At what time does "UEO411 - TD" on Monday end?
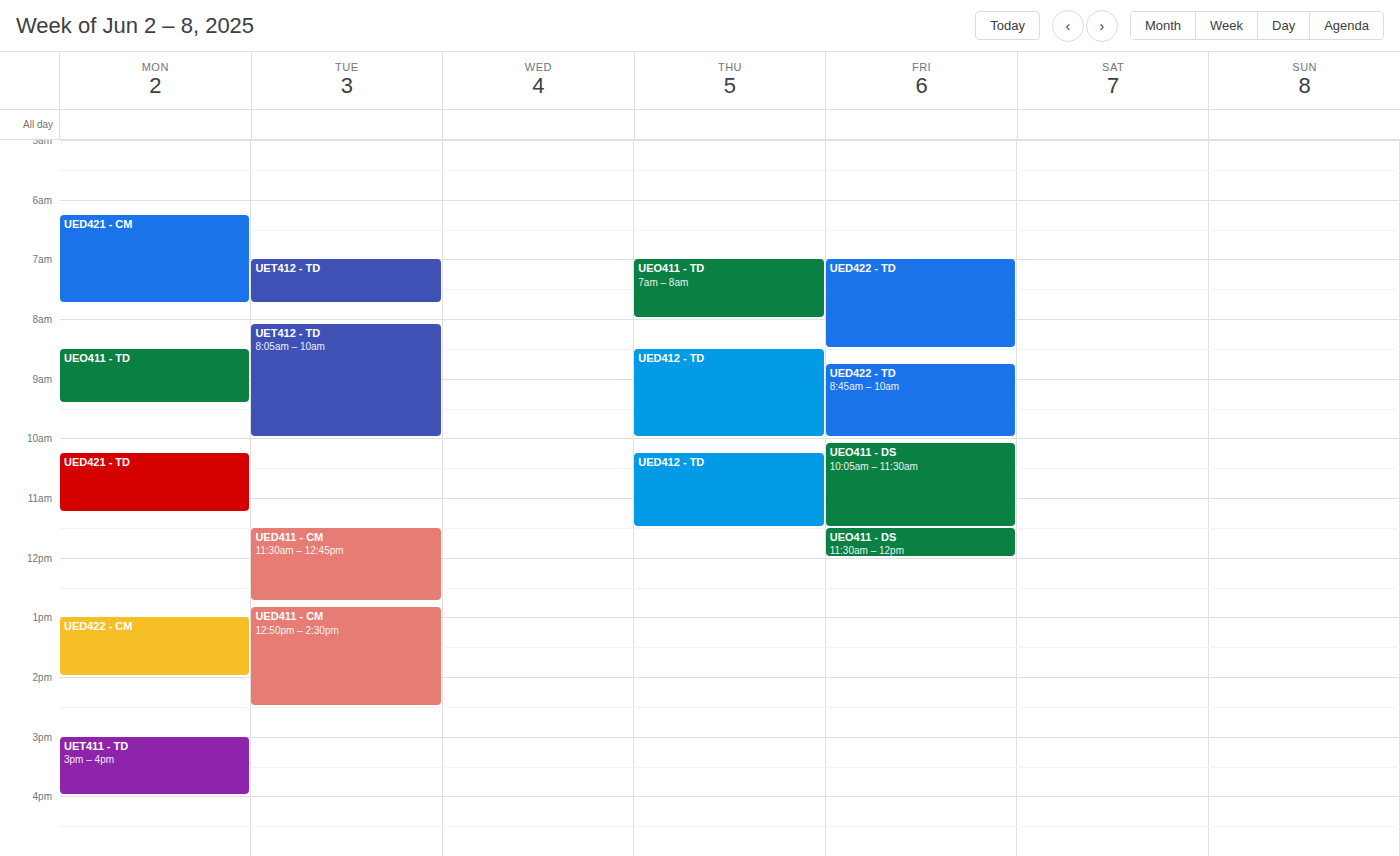
09:25